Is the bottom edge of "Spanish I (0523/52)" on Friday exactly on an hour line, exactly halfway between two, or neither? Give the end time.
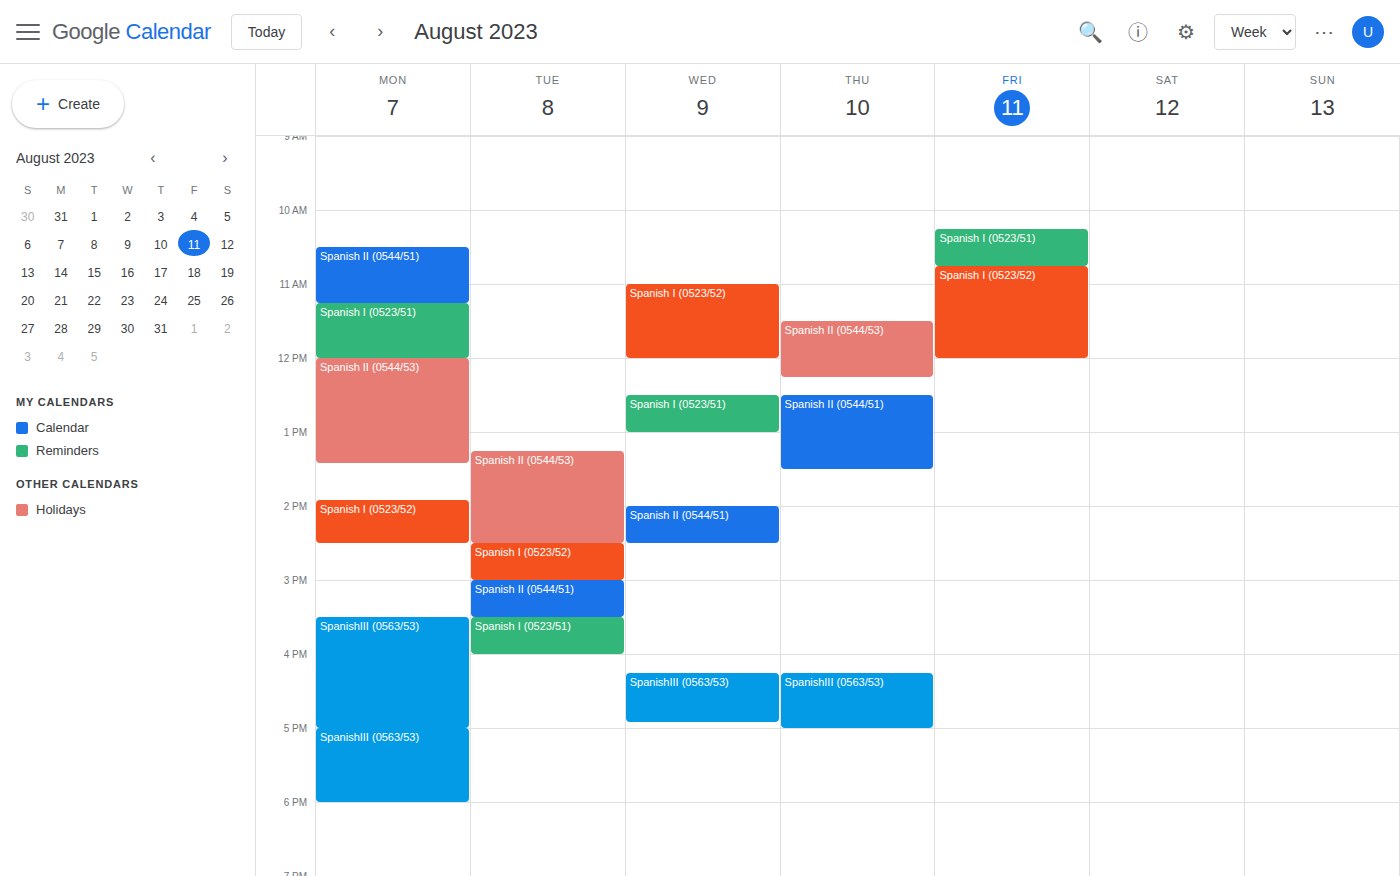
12:00 -- exactly on the 12:00 line.